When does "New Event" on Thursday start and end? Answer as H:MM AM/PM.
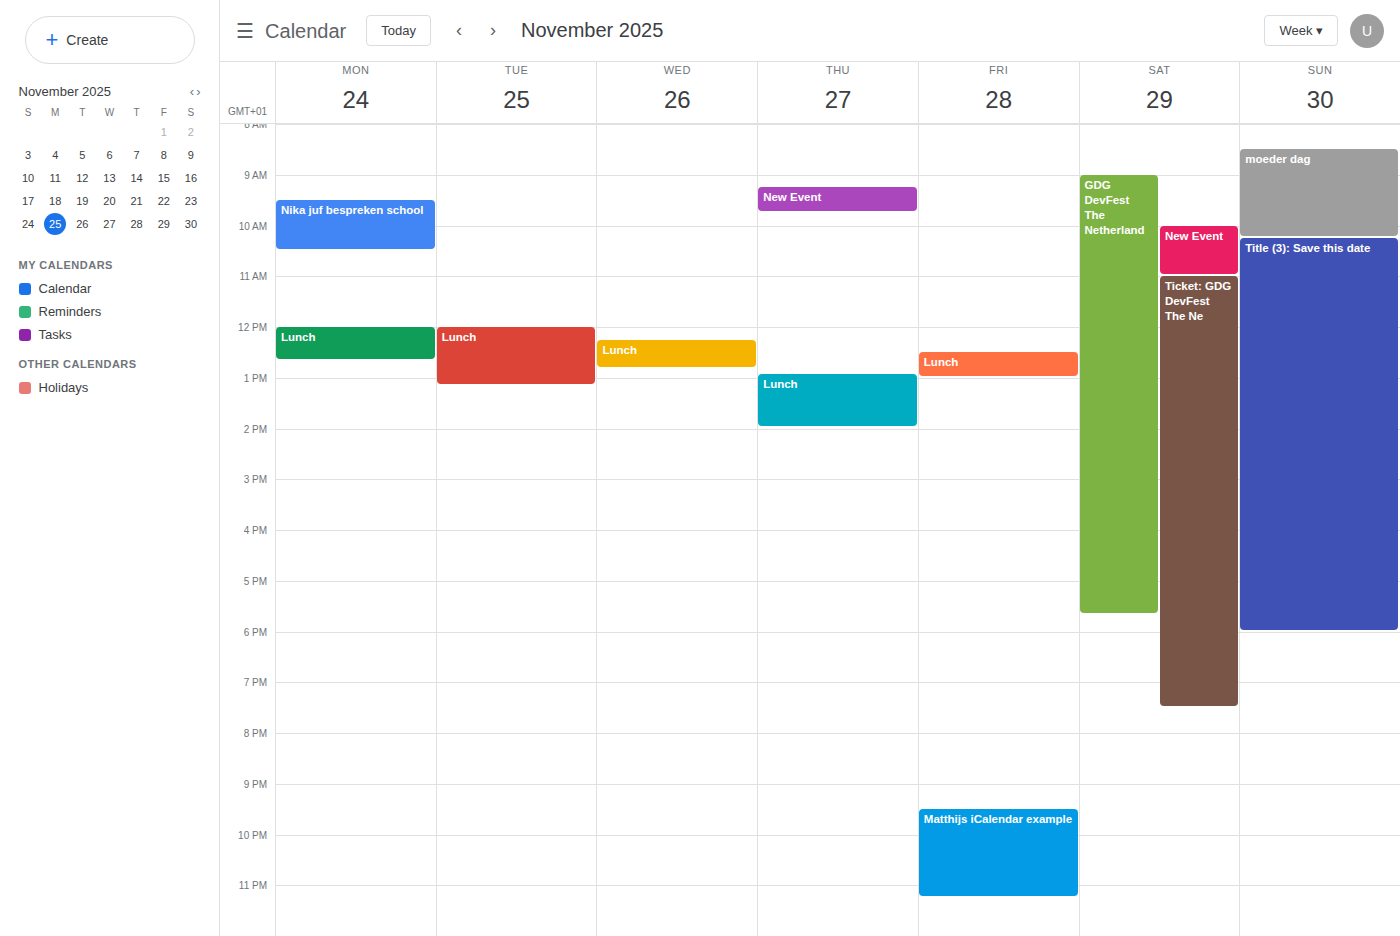
9:15 AM to 9:45 AM